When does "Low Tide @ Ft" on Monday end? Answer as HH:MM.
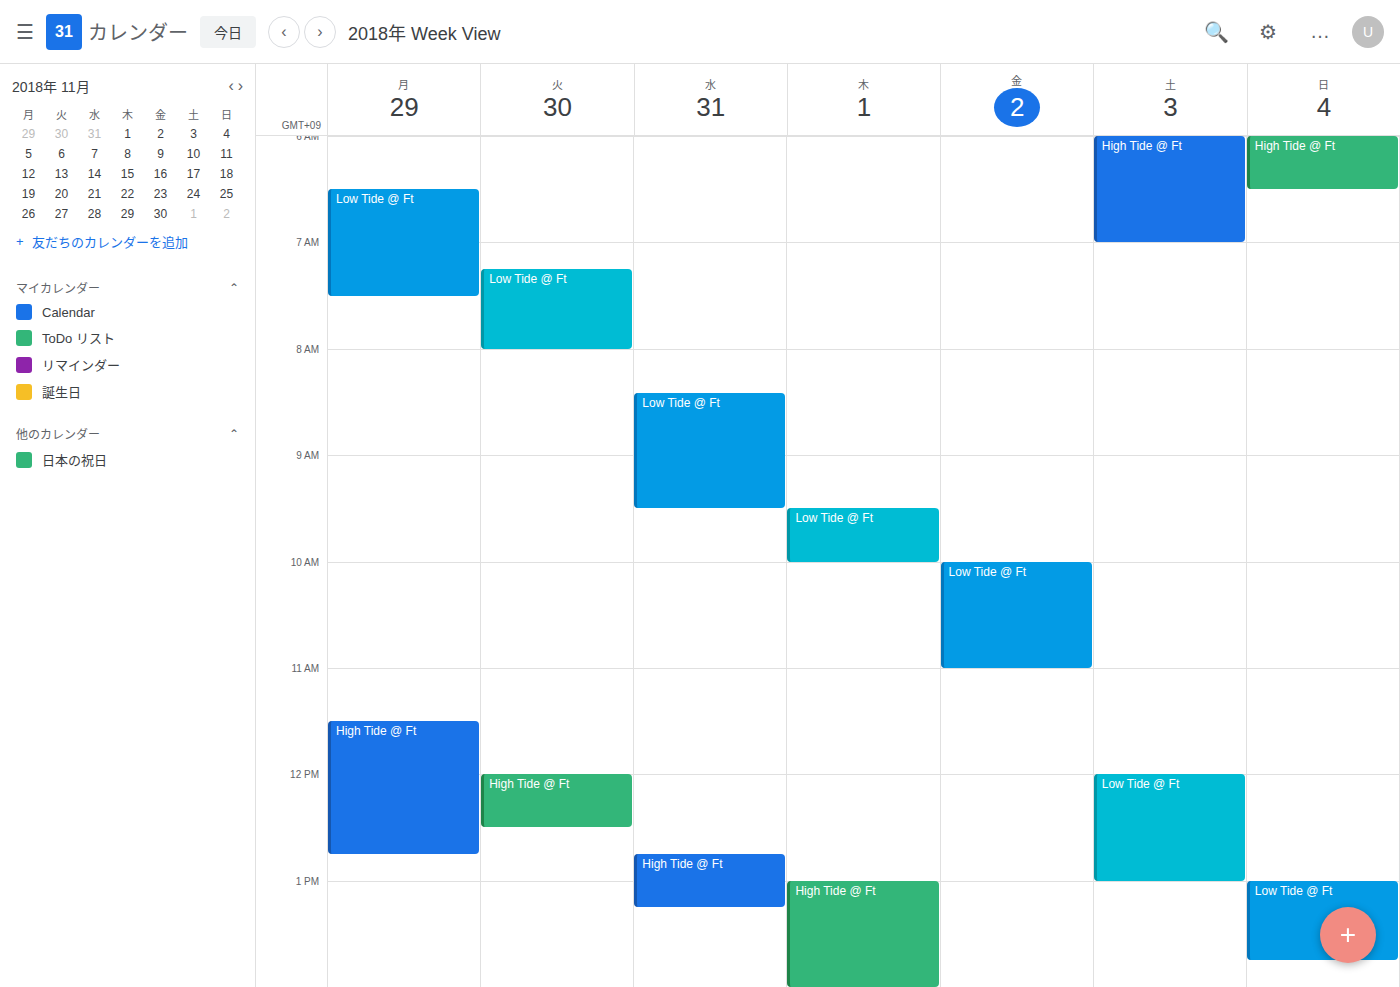
07:30